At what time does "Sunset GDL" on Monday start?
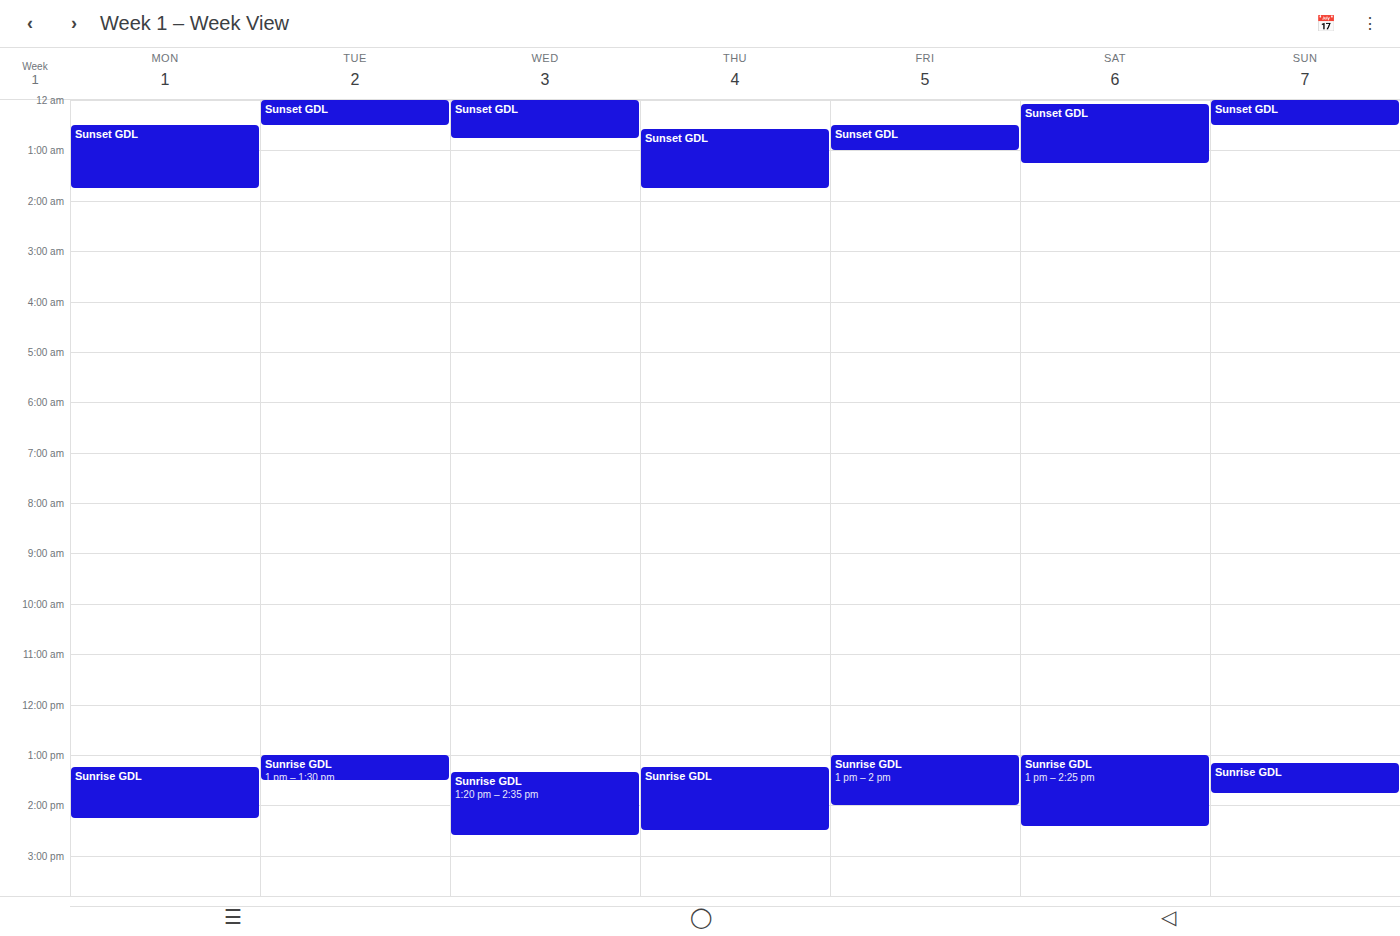
12:30 AM